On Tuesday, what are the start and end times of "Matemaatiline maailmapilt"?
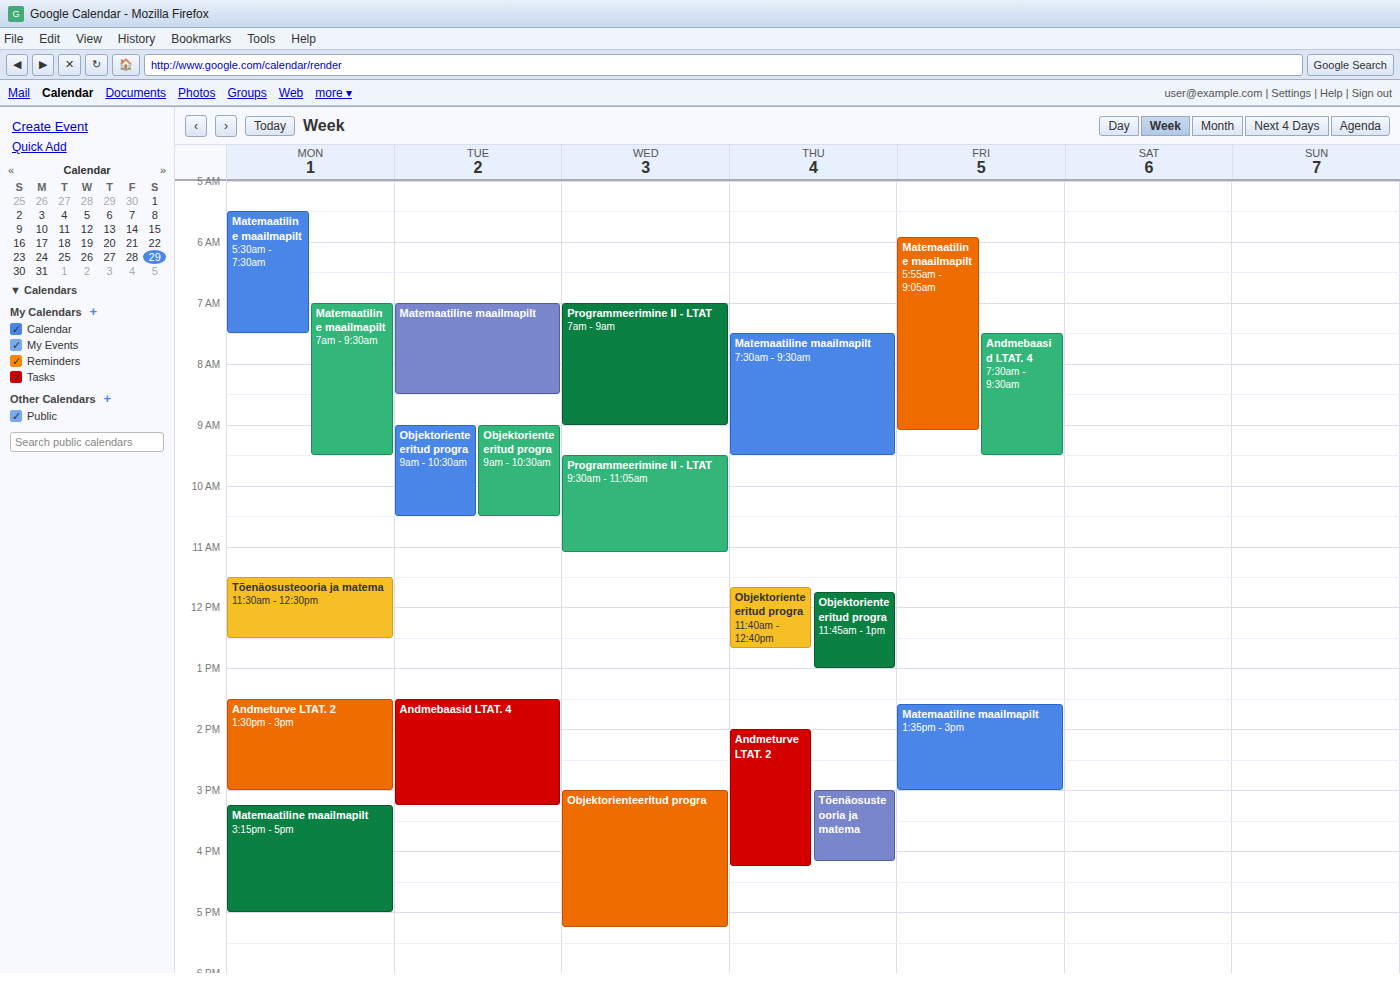
7:00 AM to 8:30 AM